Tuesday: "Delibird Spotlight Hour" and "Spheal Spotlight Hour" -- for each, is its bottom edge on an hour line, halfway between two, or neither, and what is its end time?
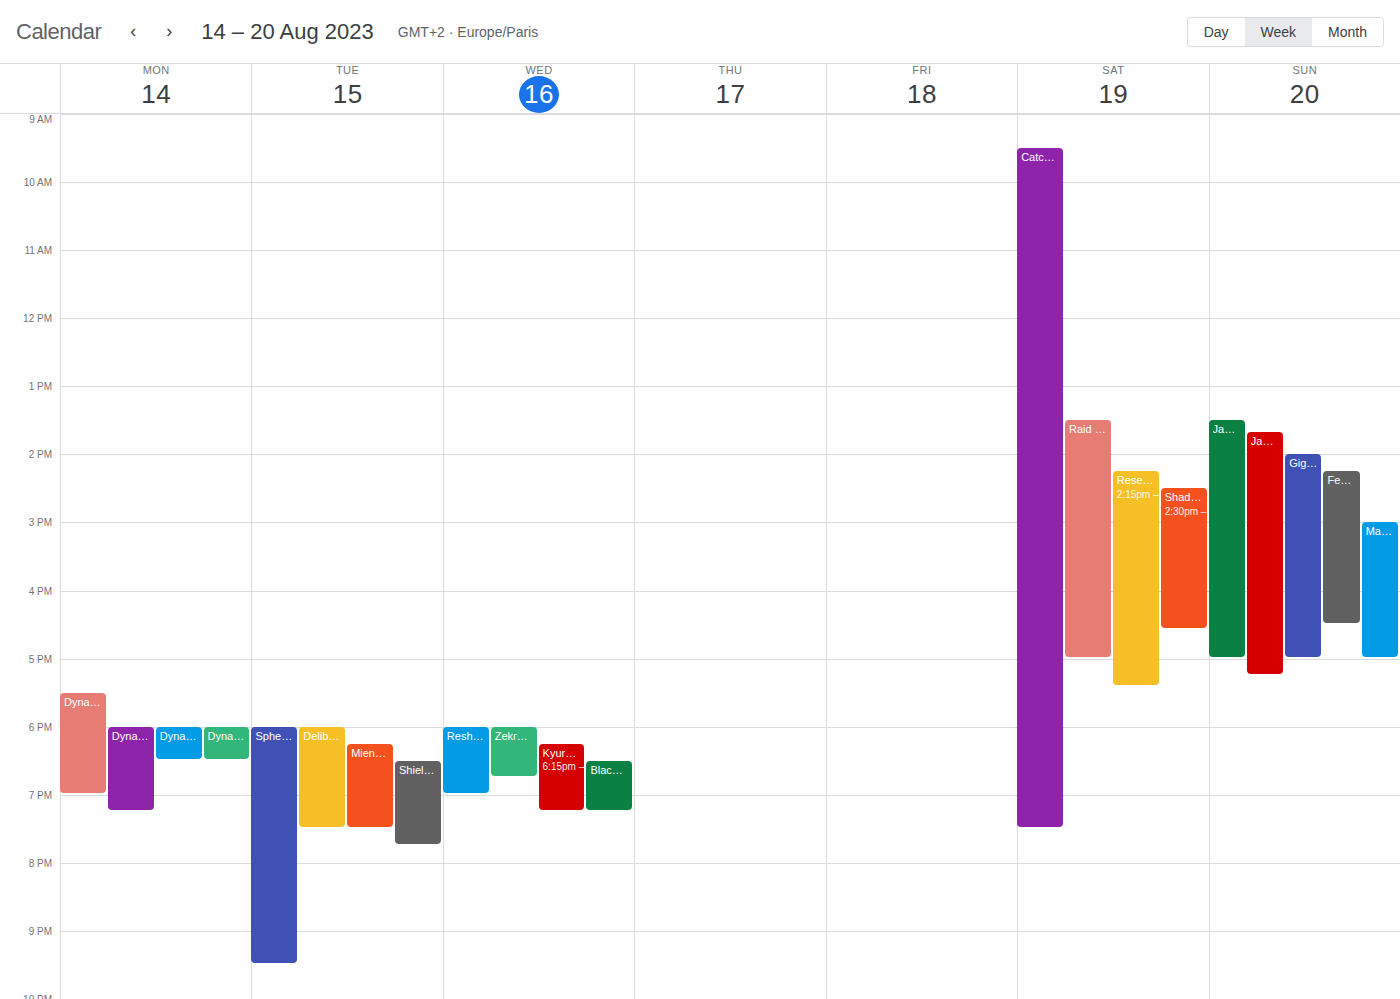
"Delibird Spotlight Hour": 7:30 PM, halfway between the 7 PM and 8 PM lines. "Spheal Spotlight Hour": 9:30 PM, halfway between the 9 PM and 10 PM lines.